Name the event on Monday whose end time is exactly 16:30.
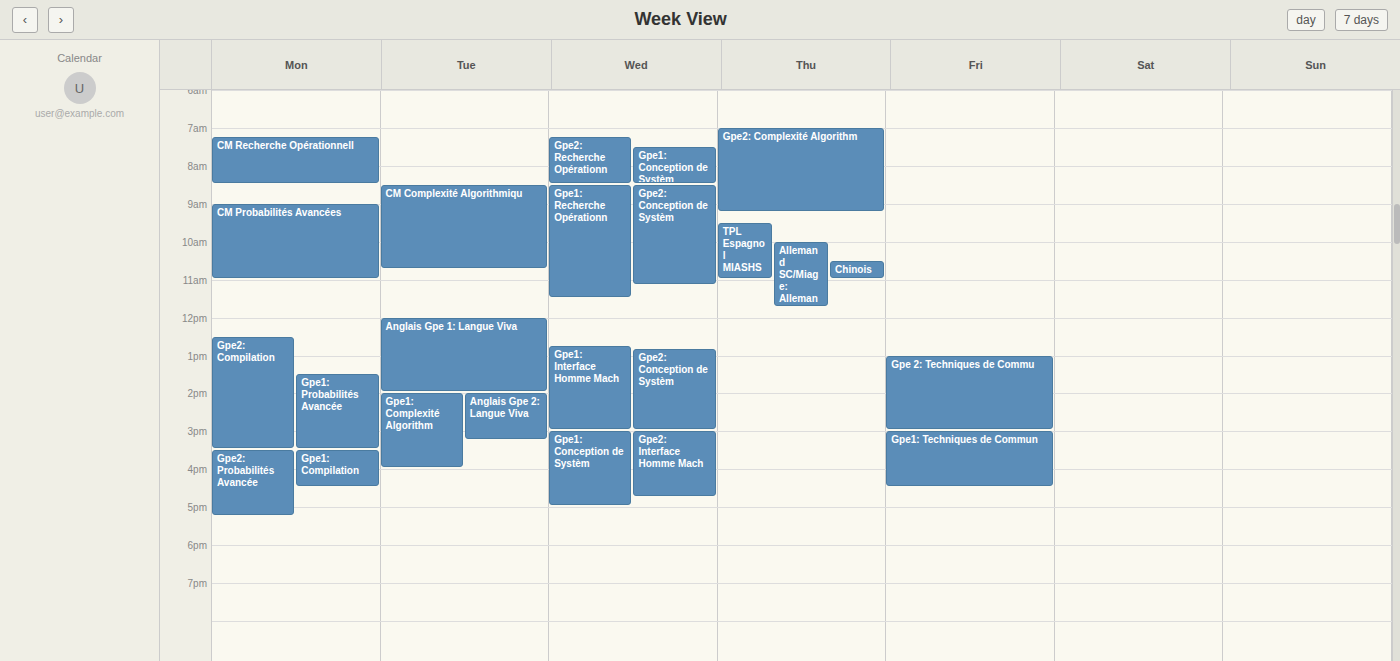
"Gpe1: Compilation"